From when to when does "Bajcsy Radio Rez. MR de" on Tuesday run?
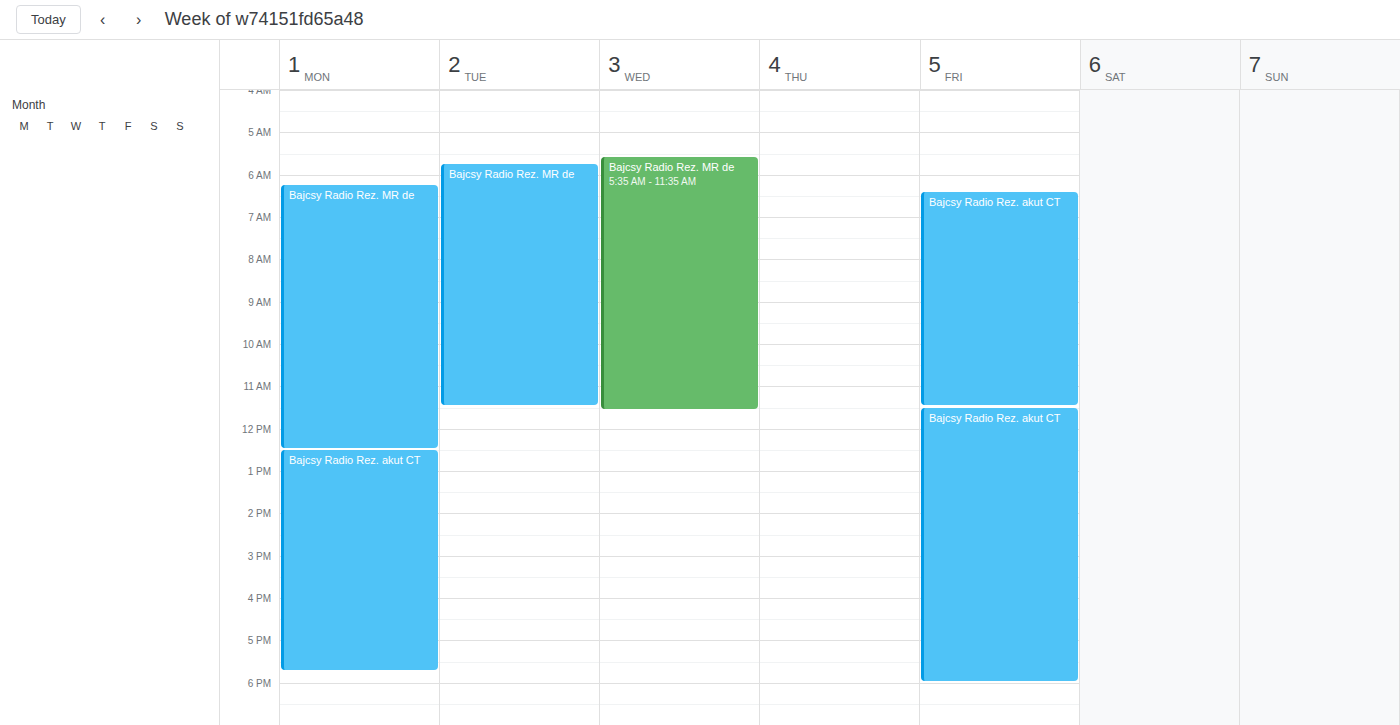
5:45 AM to 11:30 AM